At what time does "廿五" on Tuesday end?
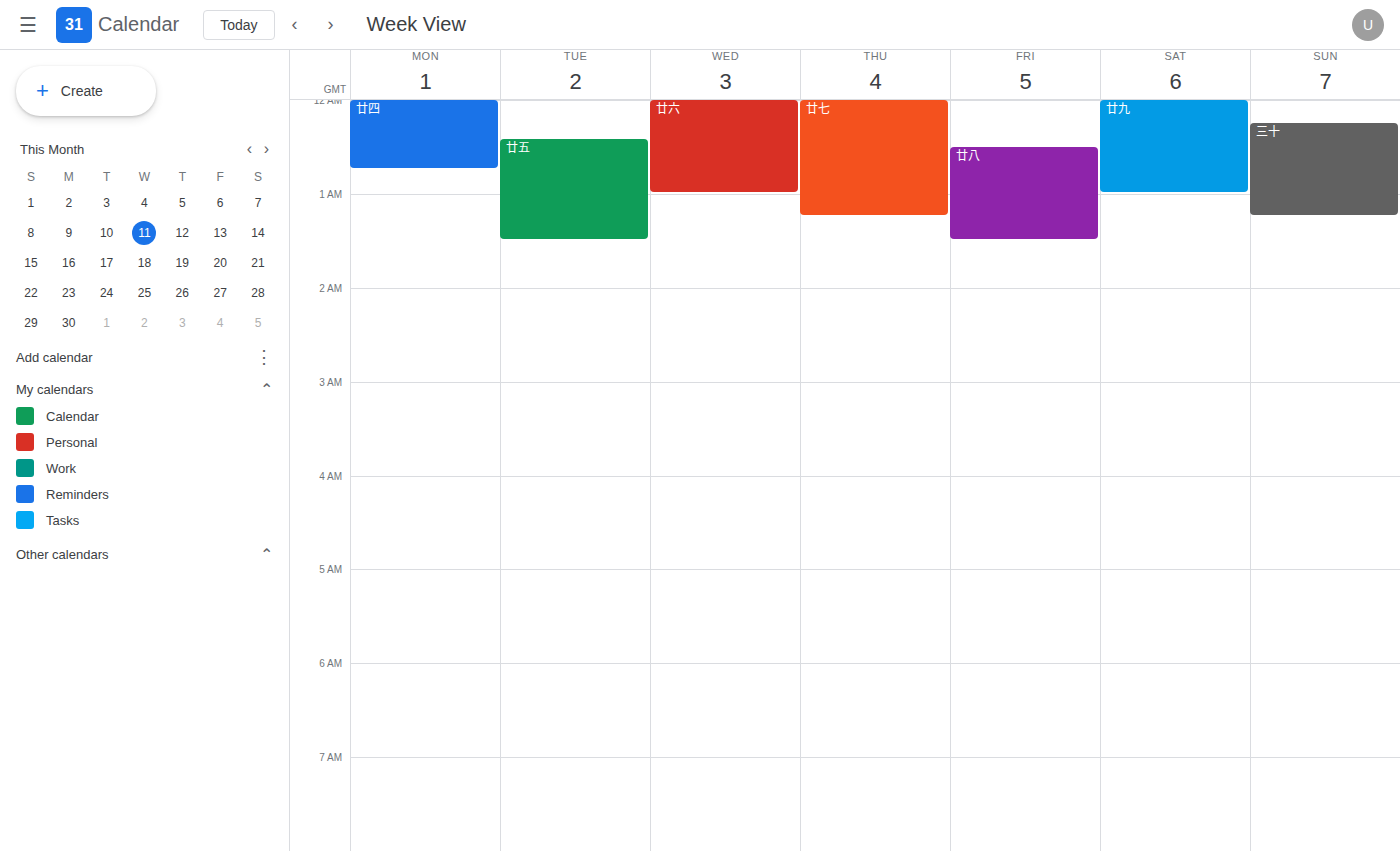
1:30 AM